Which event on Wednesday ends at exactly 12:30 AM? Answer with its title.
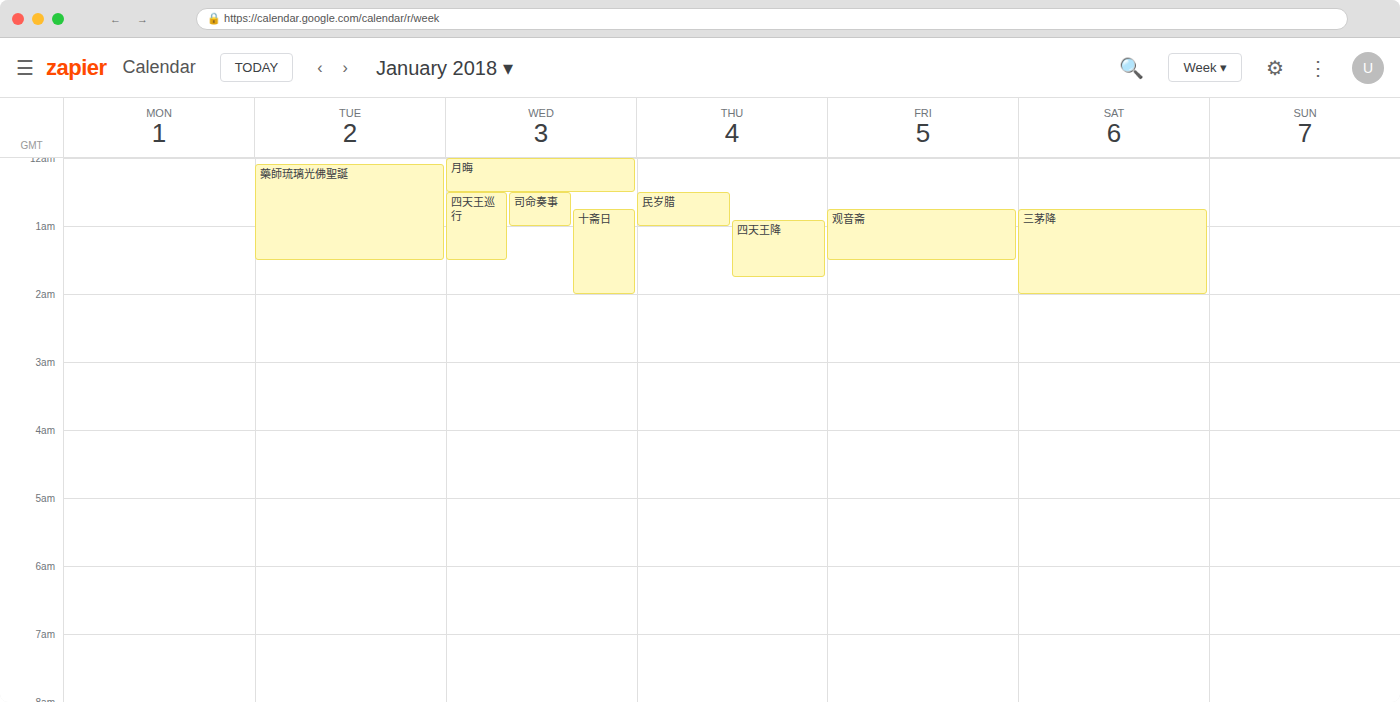
"月晦"